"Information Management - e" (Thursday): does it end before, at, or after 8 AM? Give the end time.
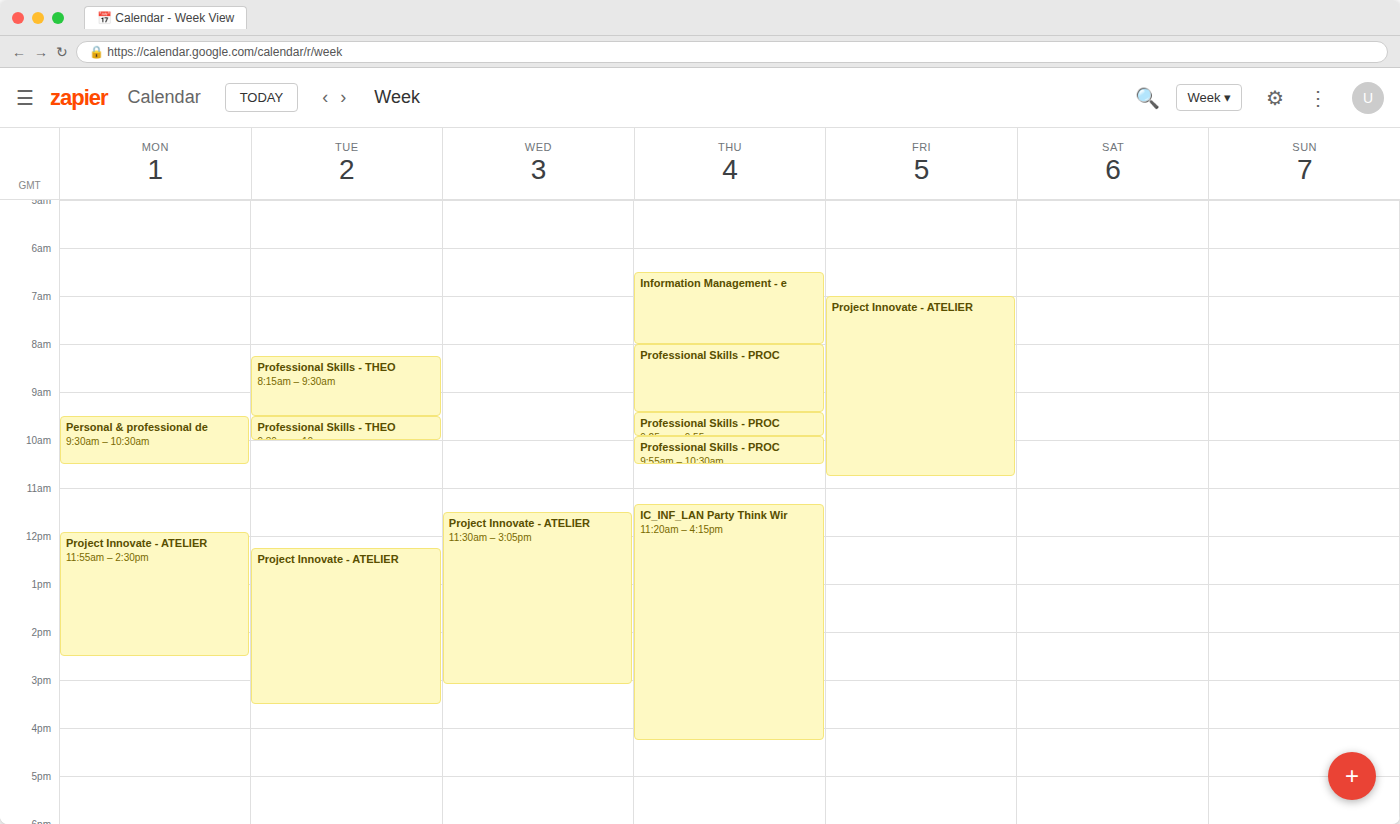
8:00 AM -- exactly at 8 AM, on the 8 AM line.